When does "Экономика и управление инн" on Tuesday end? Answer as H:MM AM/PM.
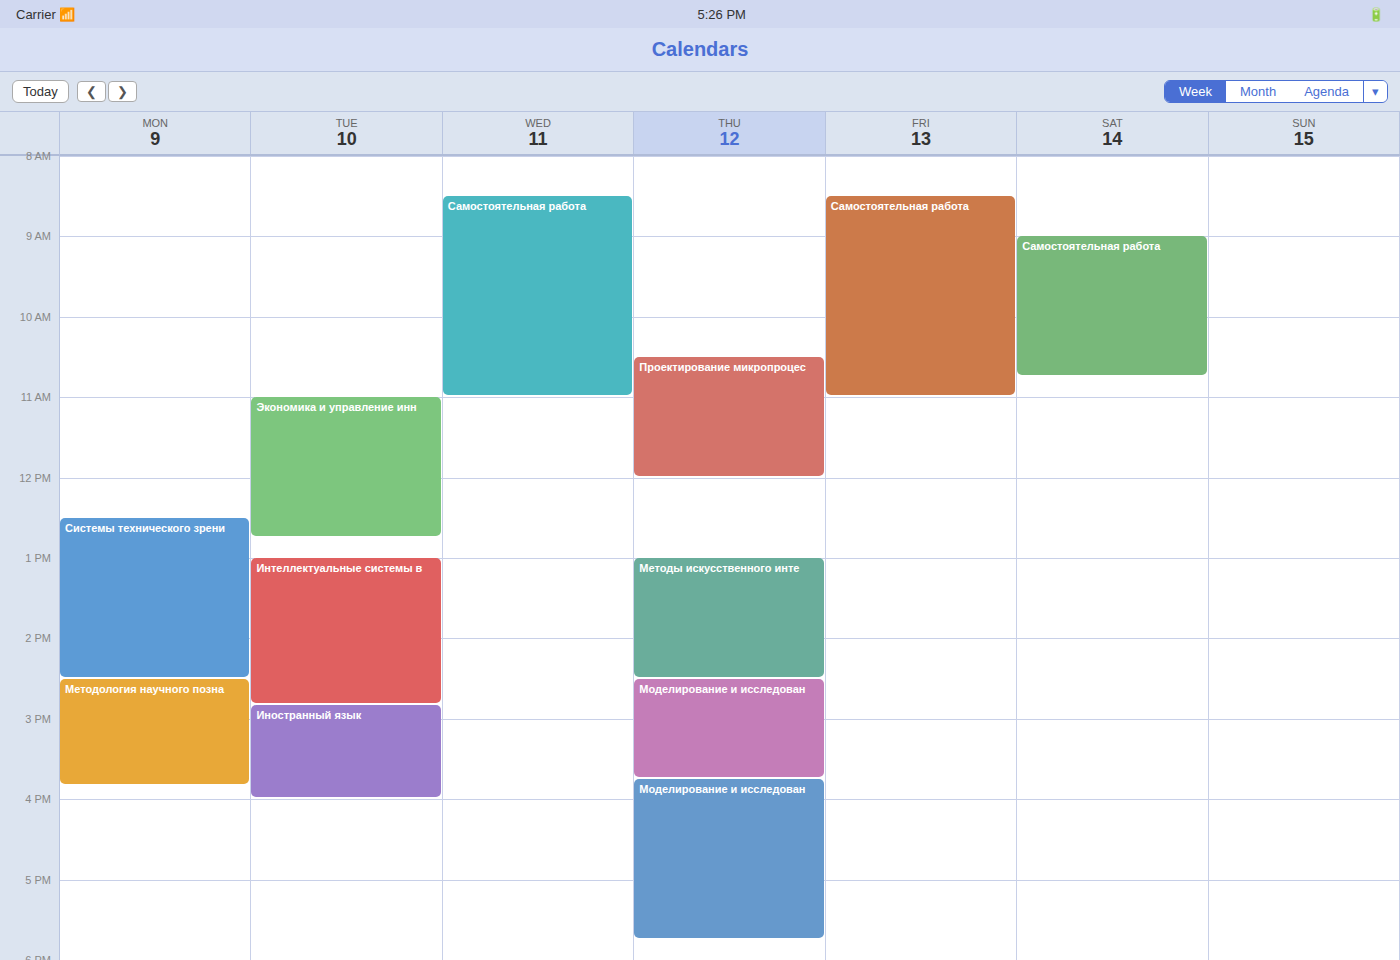
12:45 PM